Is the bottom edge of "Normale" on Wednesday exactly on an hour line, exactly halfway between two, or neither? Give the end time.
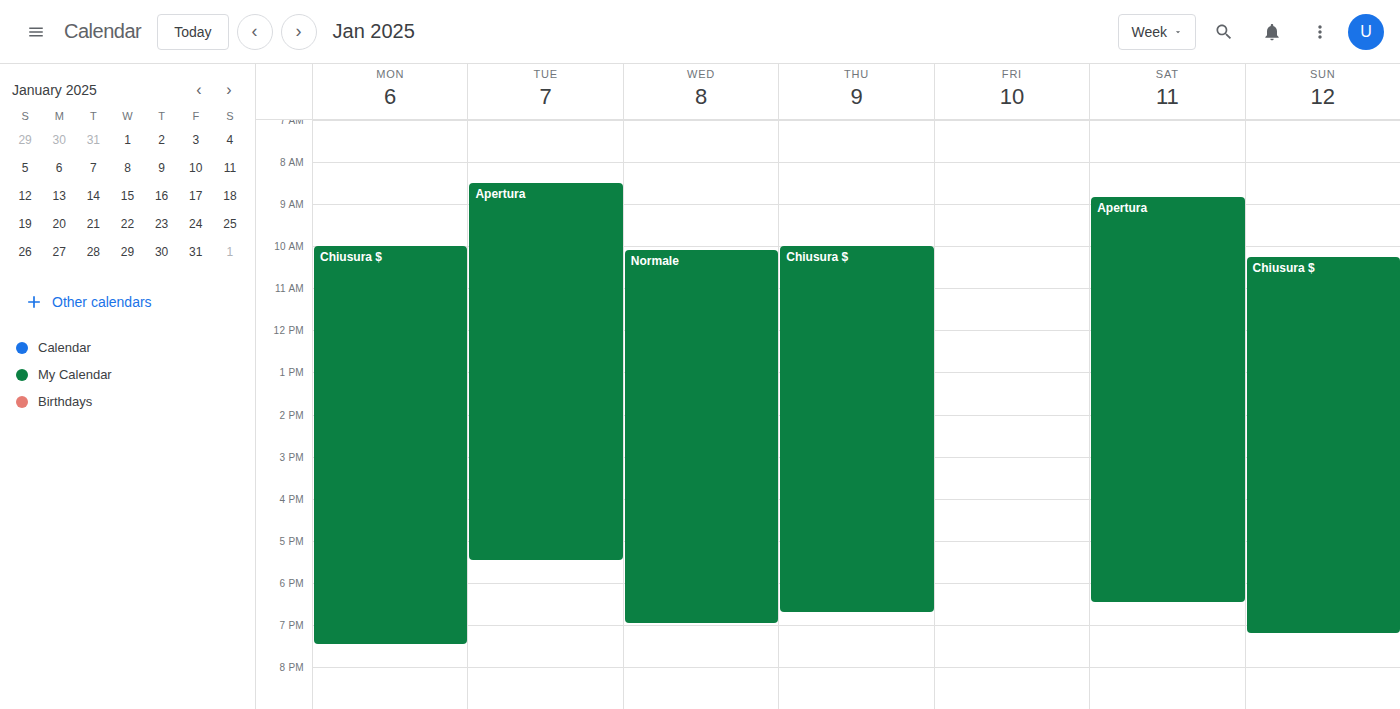
7:00 PM -- exactly on the 7 PM line.